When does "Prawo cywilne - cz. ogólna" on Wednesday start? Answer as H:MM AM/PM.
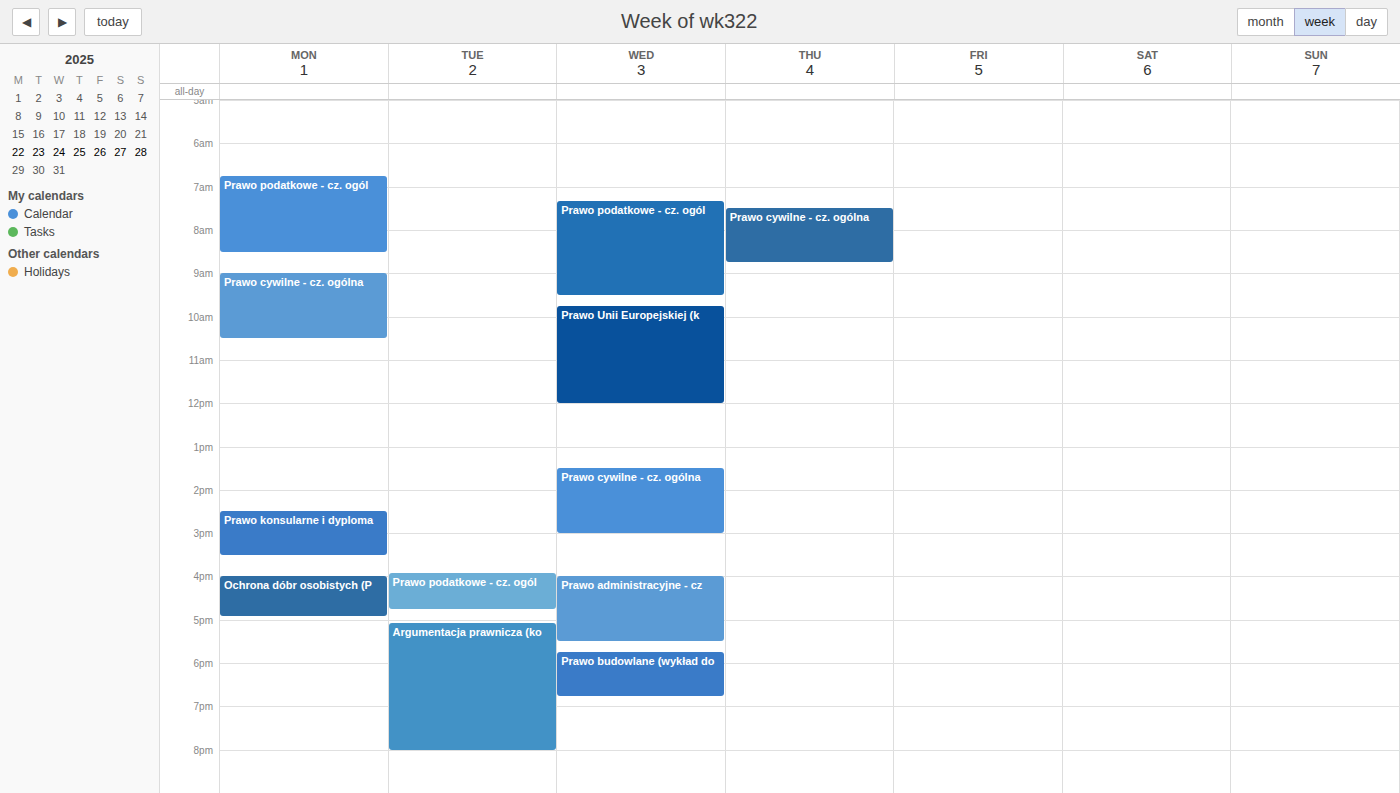
1:30 PM